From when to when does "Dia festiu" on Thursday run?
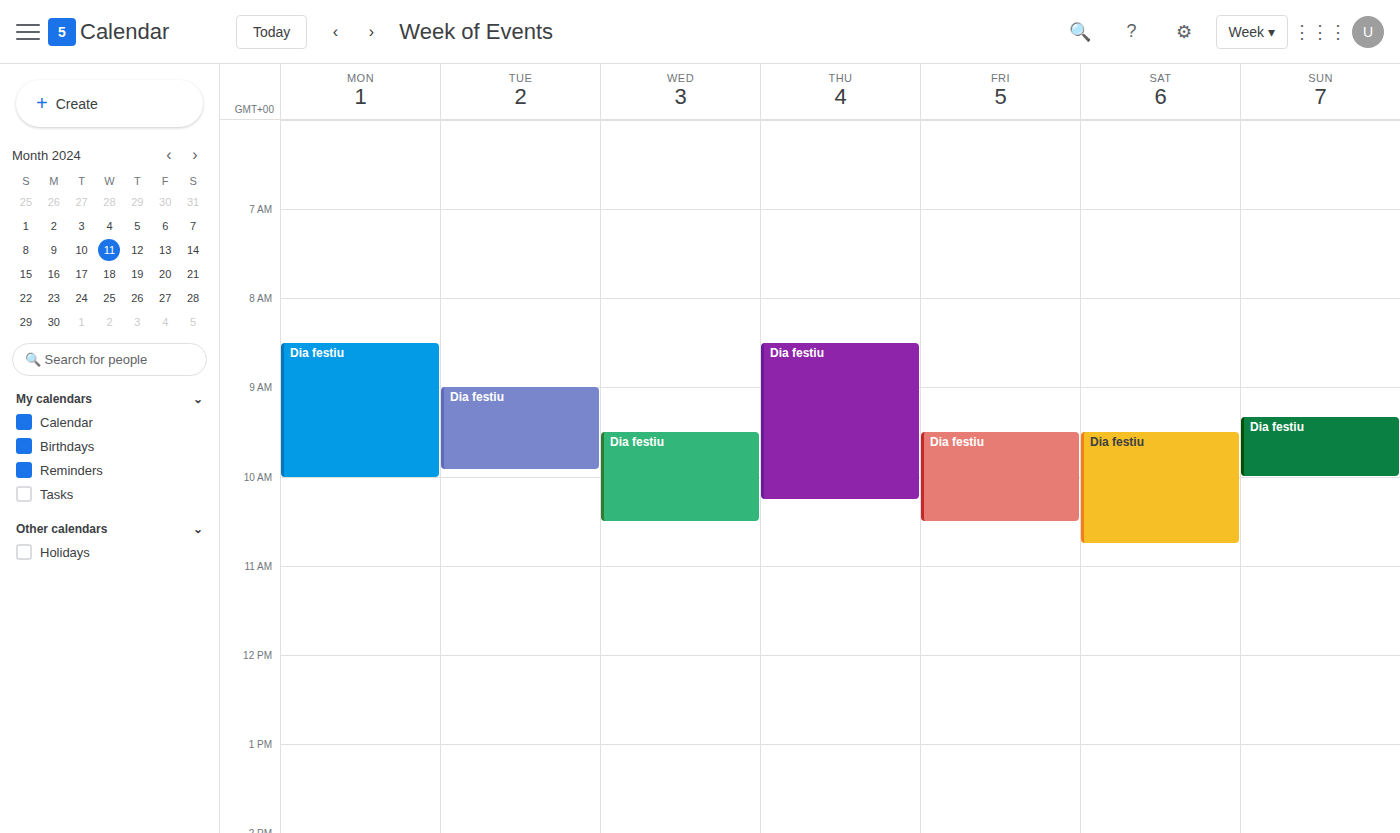
8:30 AM to 10:15 AM